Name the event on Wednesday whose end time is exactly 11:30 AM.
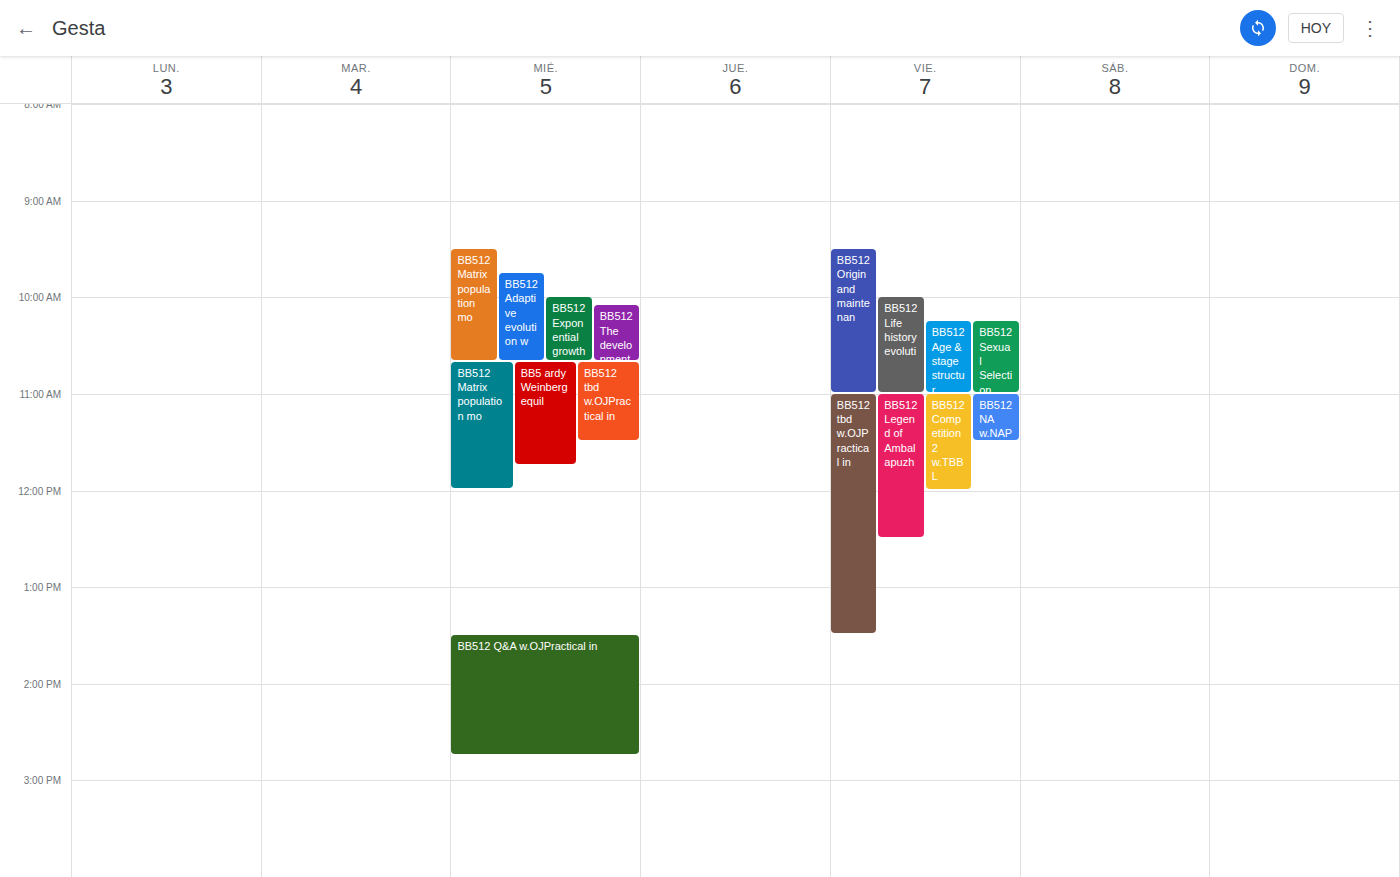
"BB512 tbd w.OJPractical in"